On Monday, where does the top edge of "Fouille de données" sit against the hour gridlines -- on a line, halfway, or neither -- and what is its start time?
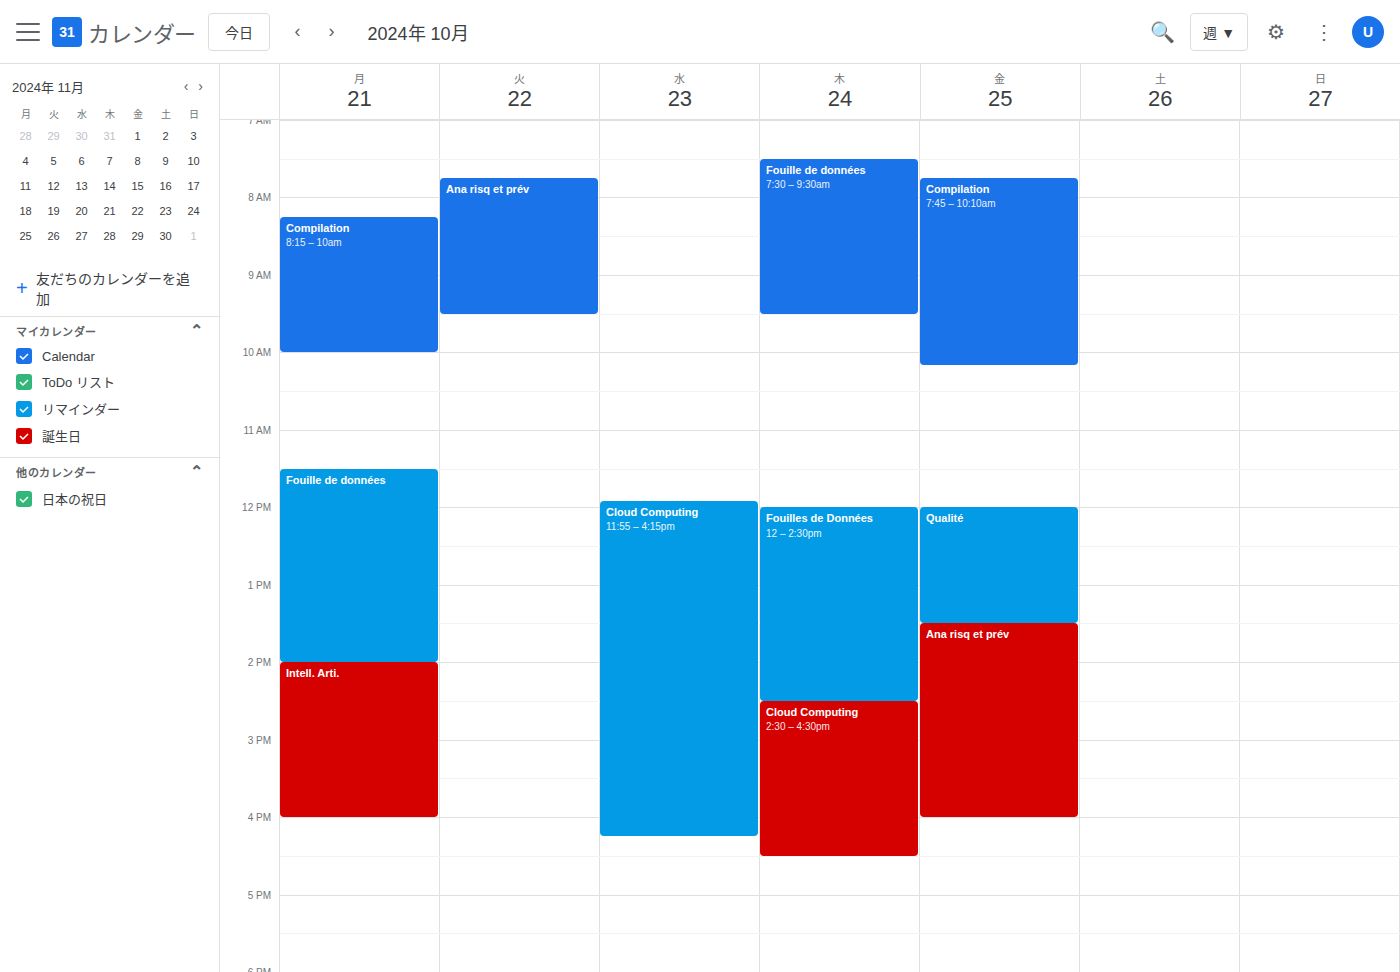
11:30 AM -- halfway between the 11 AM and 12 PM lines.